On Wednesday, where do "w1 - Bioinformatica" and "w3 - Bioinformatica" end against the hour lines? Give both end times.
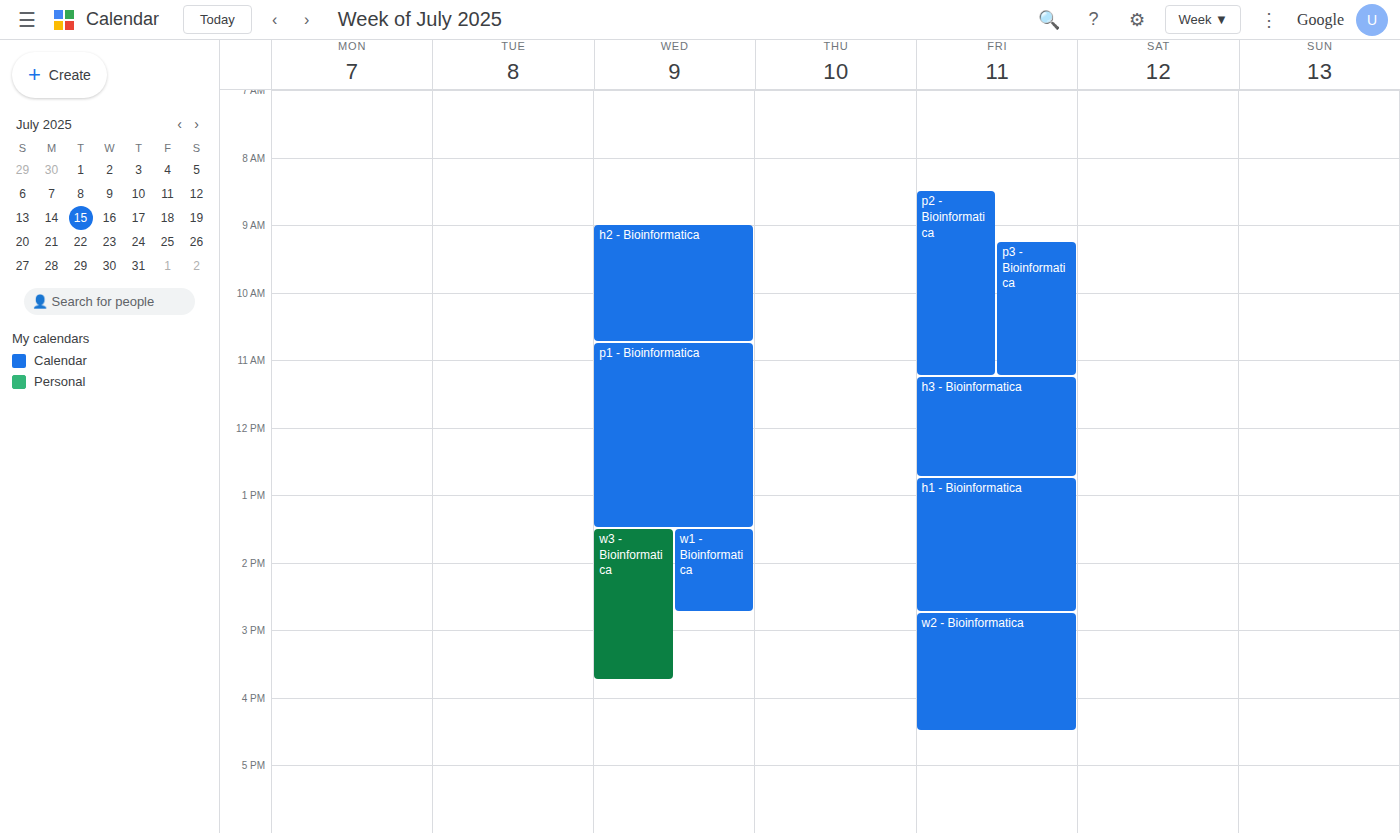
"w1 - Bioinformatica": 2:45 PM, neither: three quarters of the way from the 2 PM line to the 3 PM line. "w3 - Bioinformatica": 3:45 PM, neither: three quarters of the way from the 3 PM line to the 4 PM line.